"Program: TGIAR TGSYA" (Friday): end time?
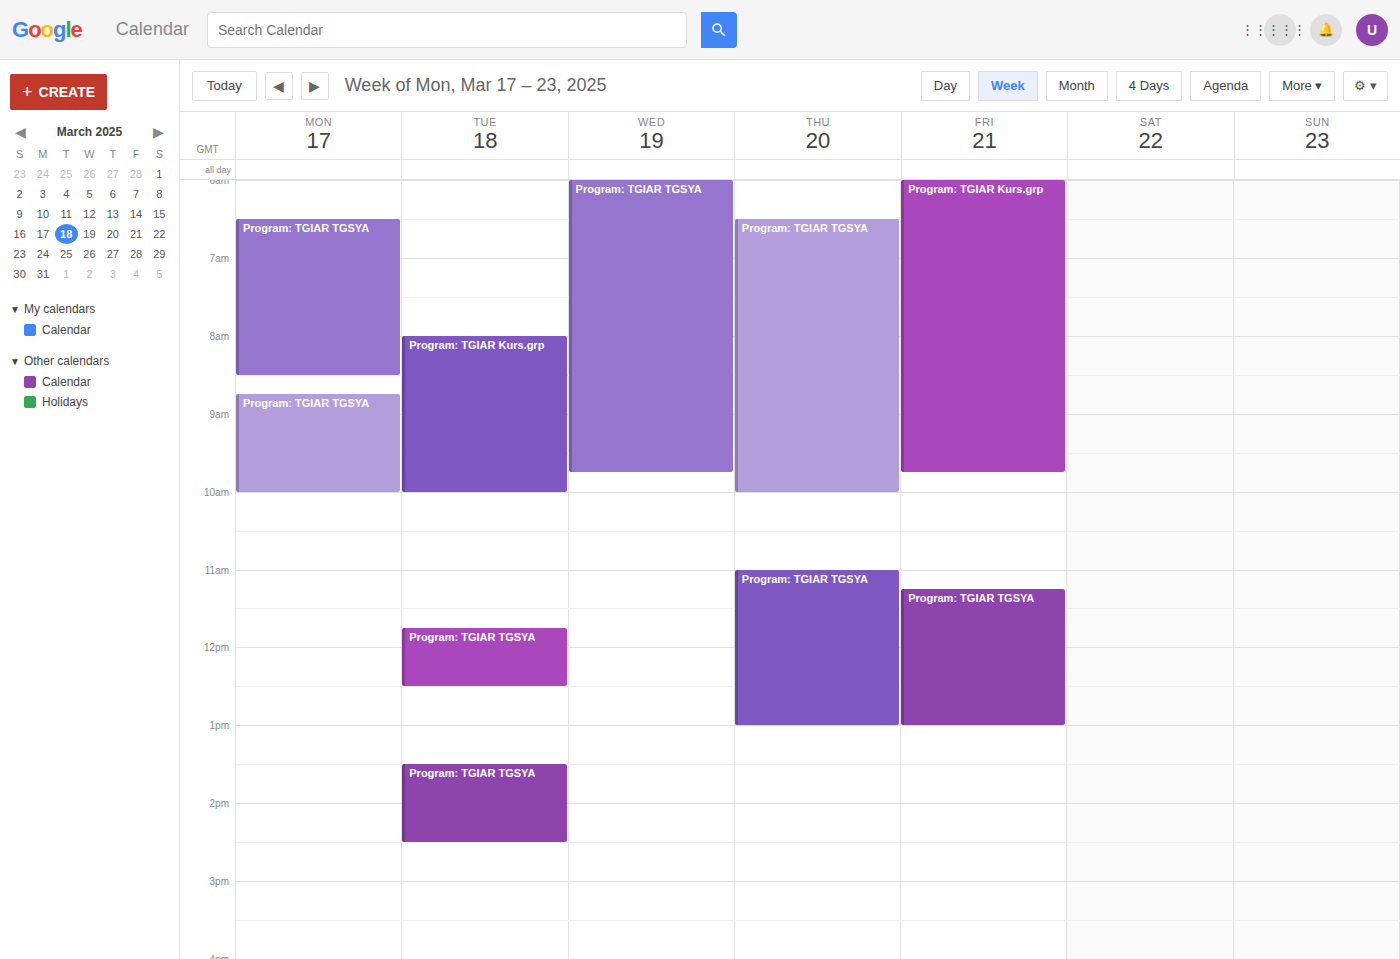
1:00 PM